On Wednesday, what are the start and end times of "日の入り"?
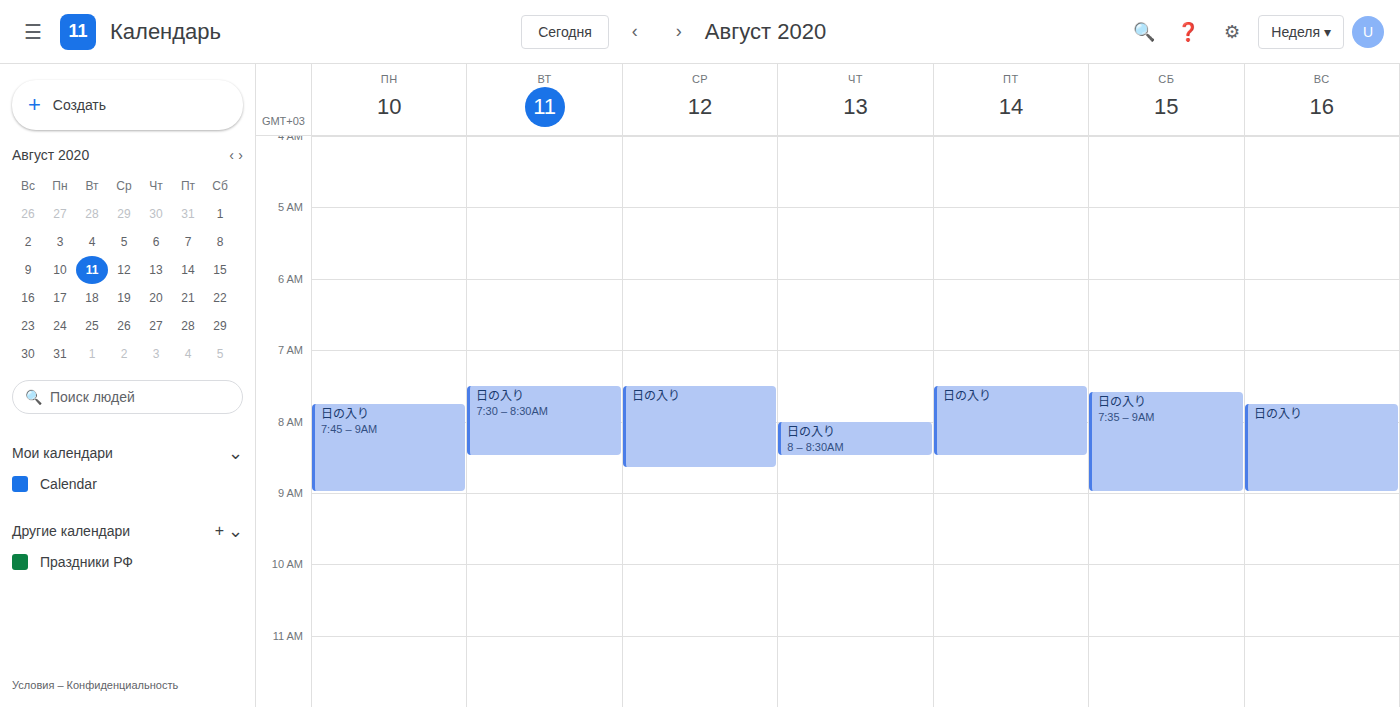
7:30 AM to 8:40 AM